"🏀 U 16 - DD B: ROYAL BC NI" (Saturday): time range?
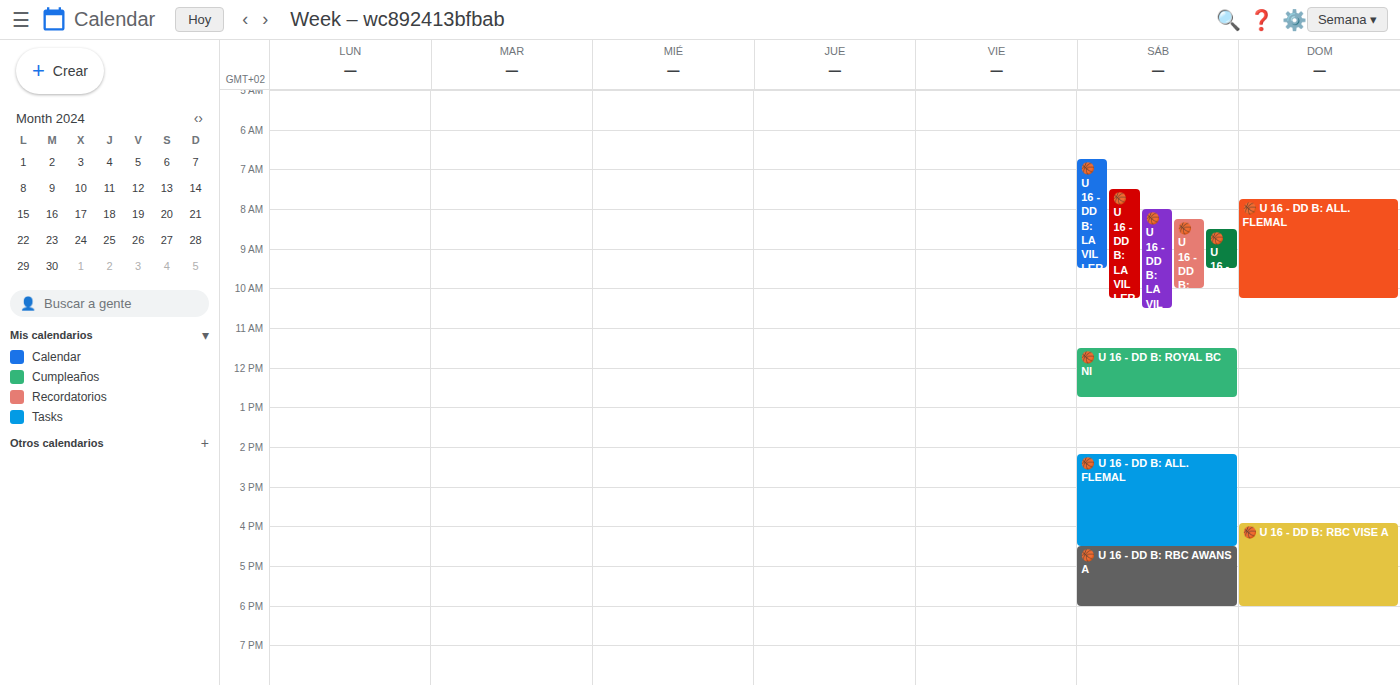
11:30 AM to 12:45 PM